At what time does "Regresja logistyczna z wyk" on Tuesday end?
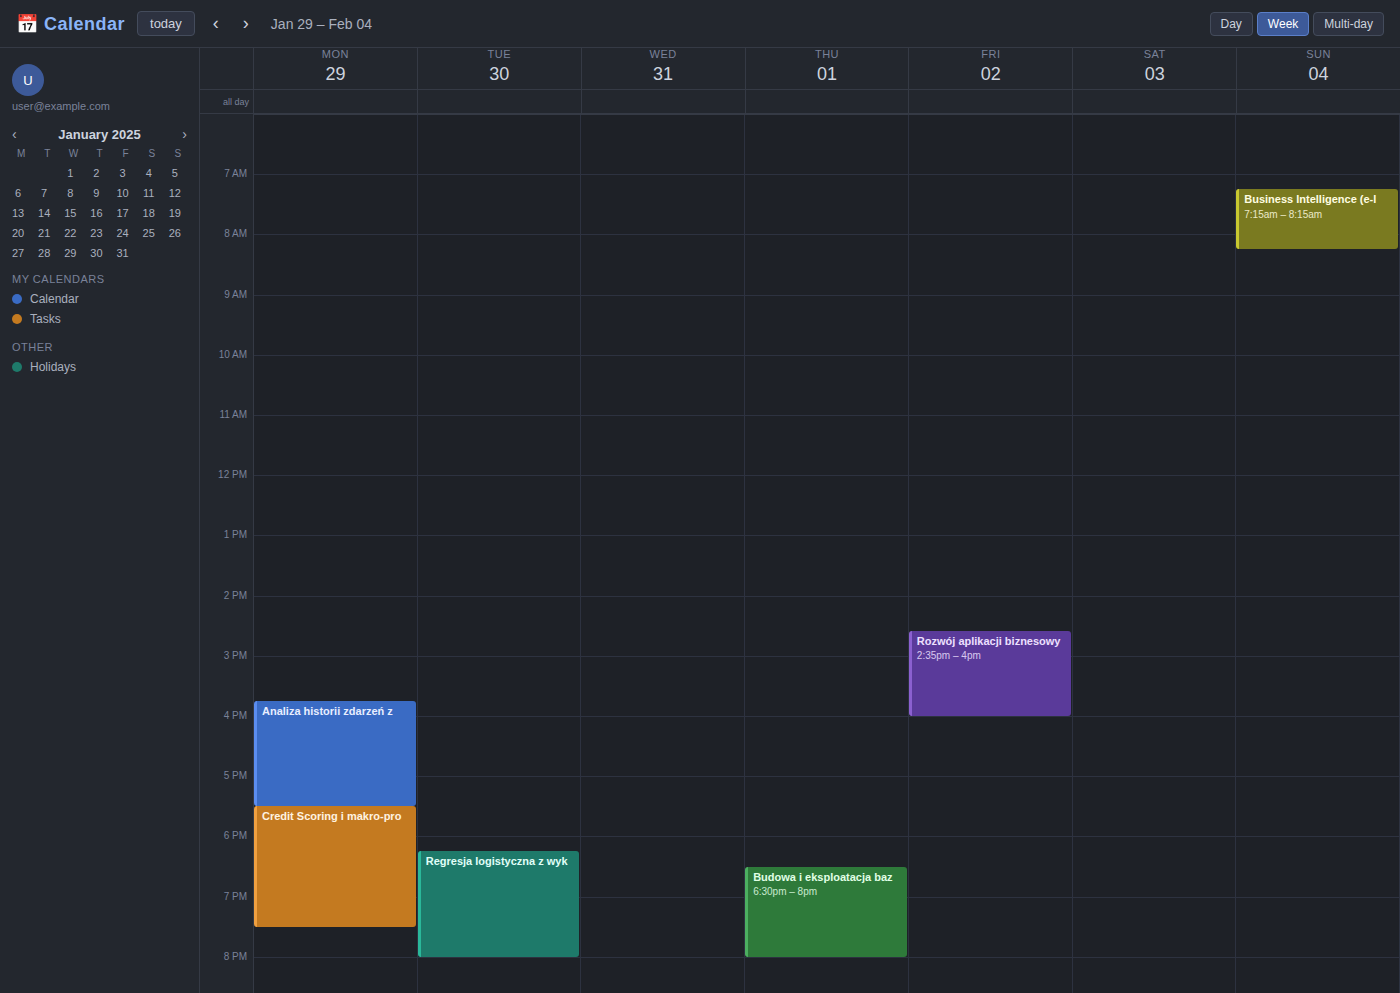
8:00 PM